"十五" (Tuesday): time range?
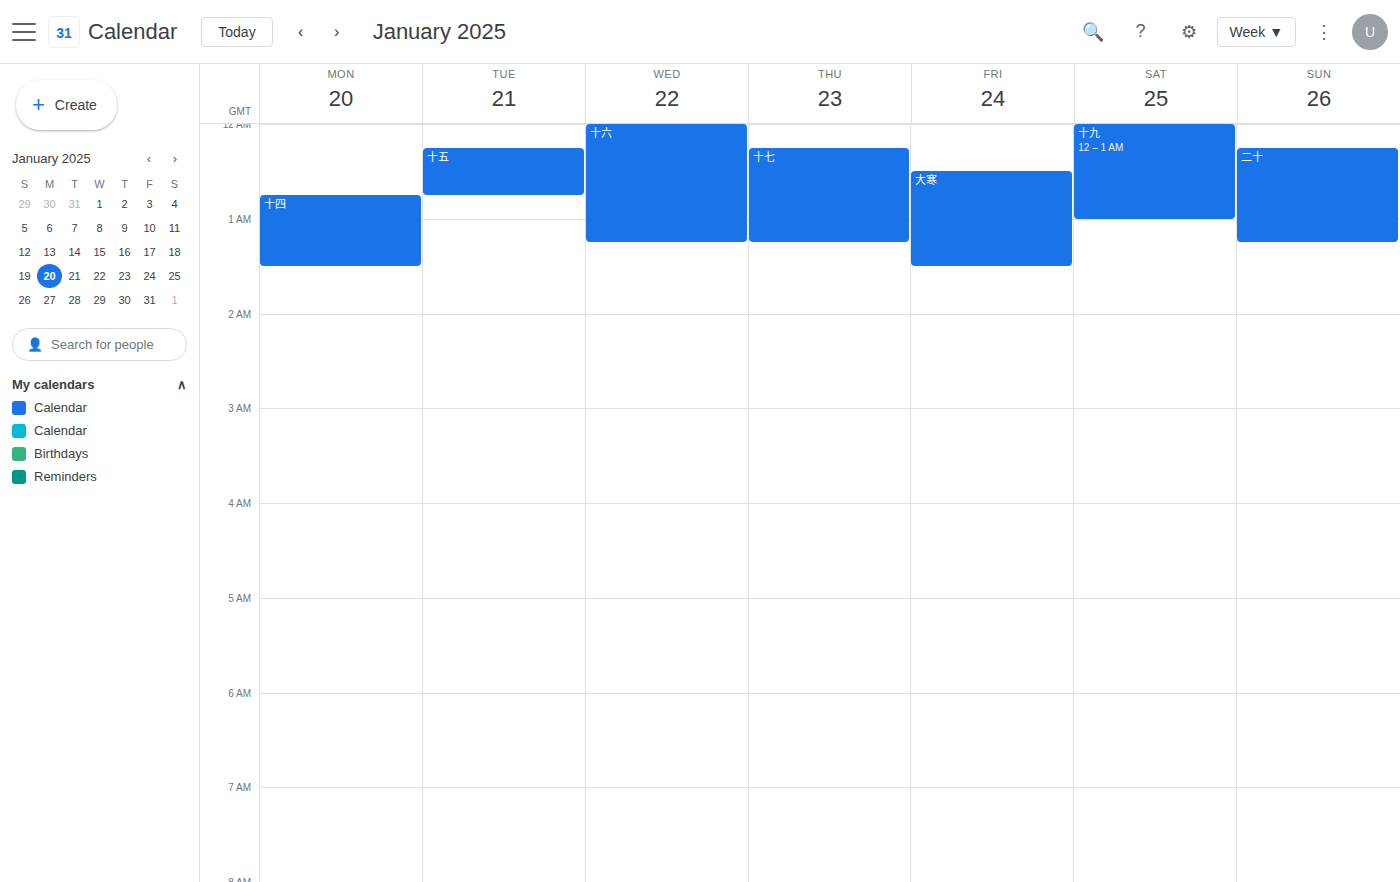
12:15 AM to 12:45 AM